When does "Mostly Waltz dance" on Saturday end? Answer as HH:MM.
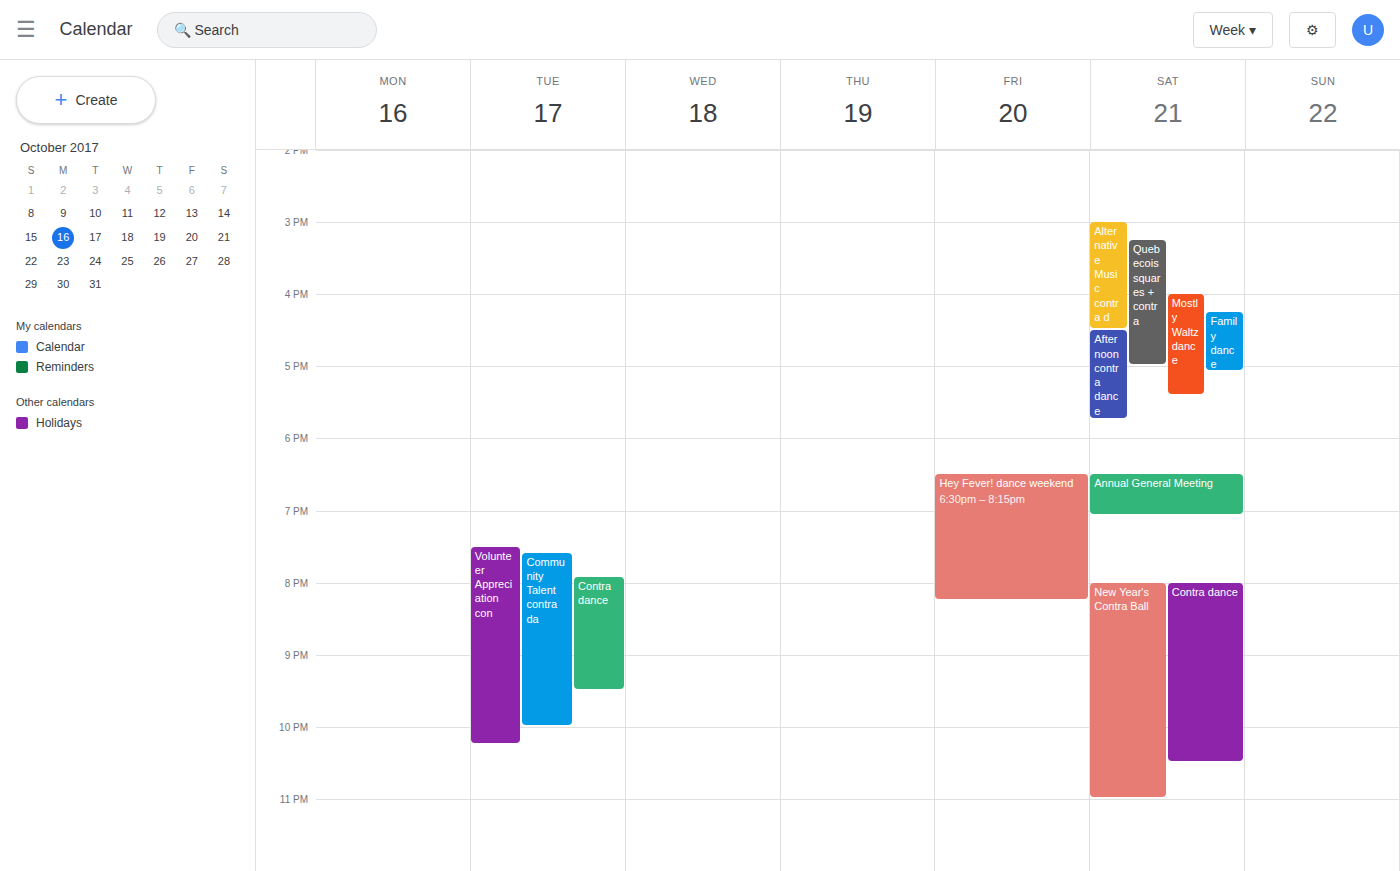
17:25